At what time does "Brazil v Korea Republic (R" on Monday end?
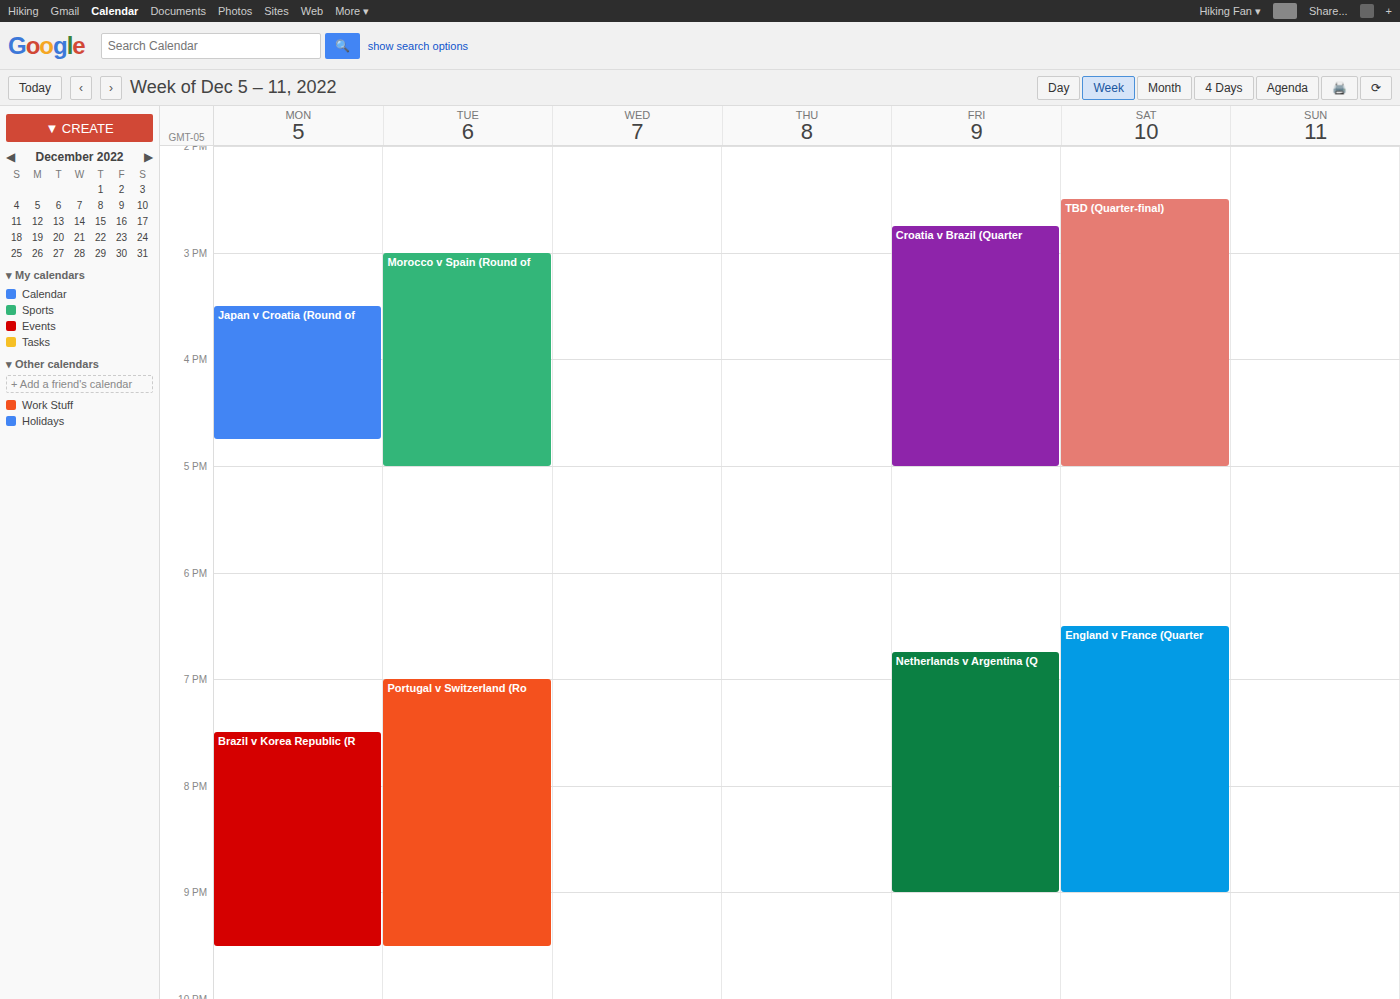
9:30 PM